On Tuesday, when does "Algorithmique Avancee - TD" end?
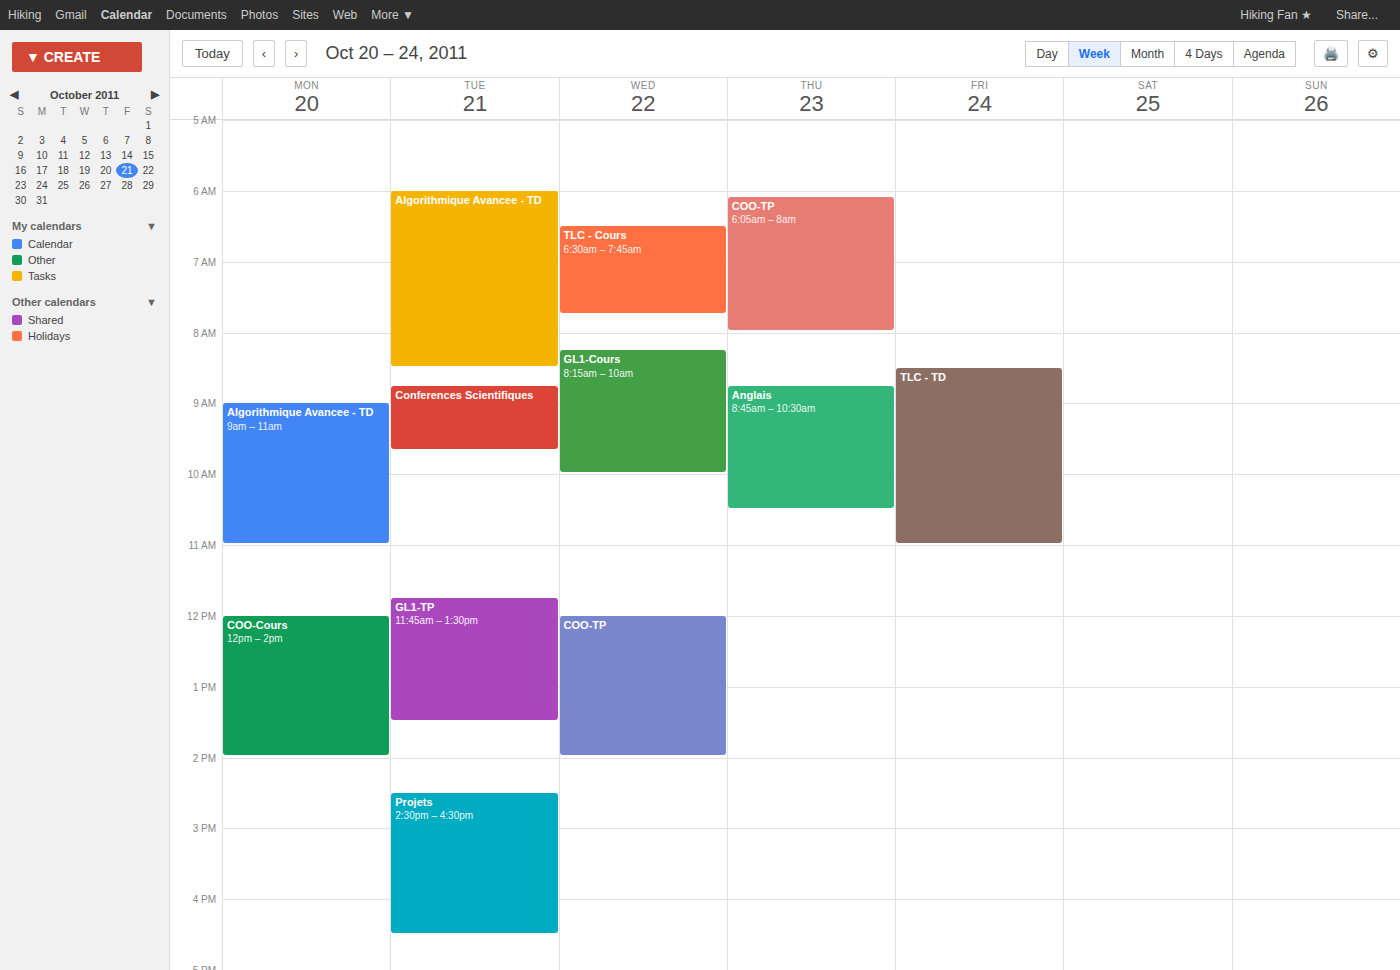
8:30 AM